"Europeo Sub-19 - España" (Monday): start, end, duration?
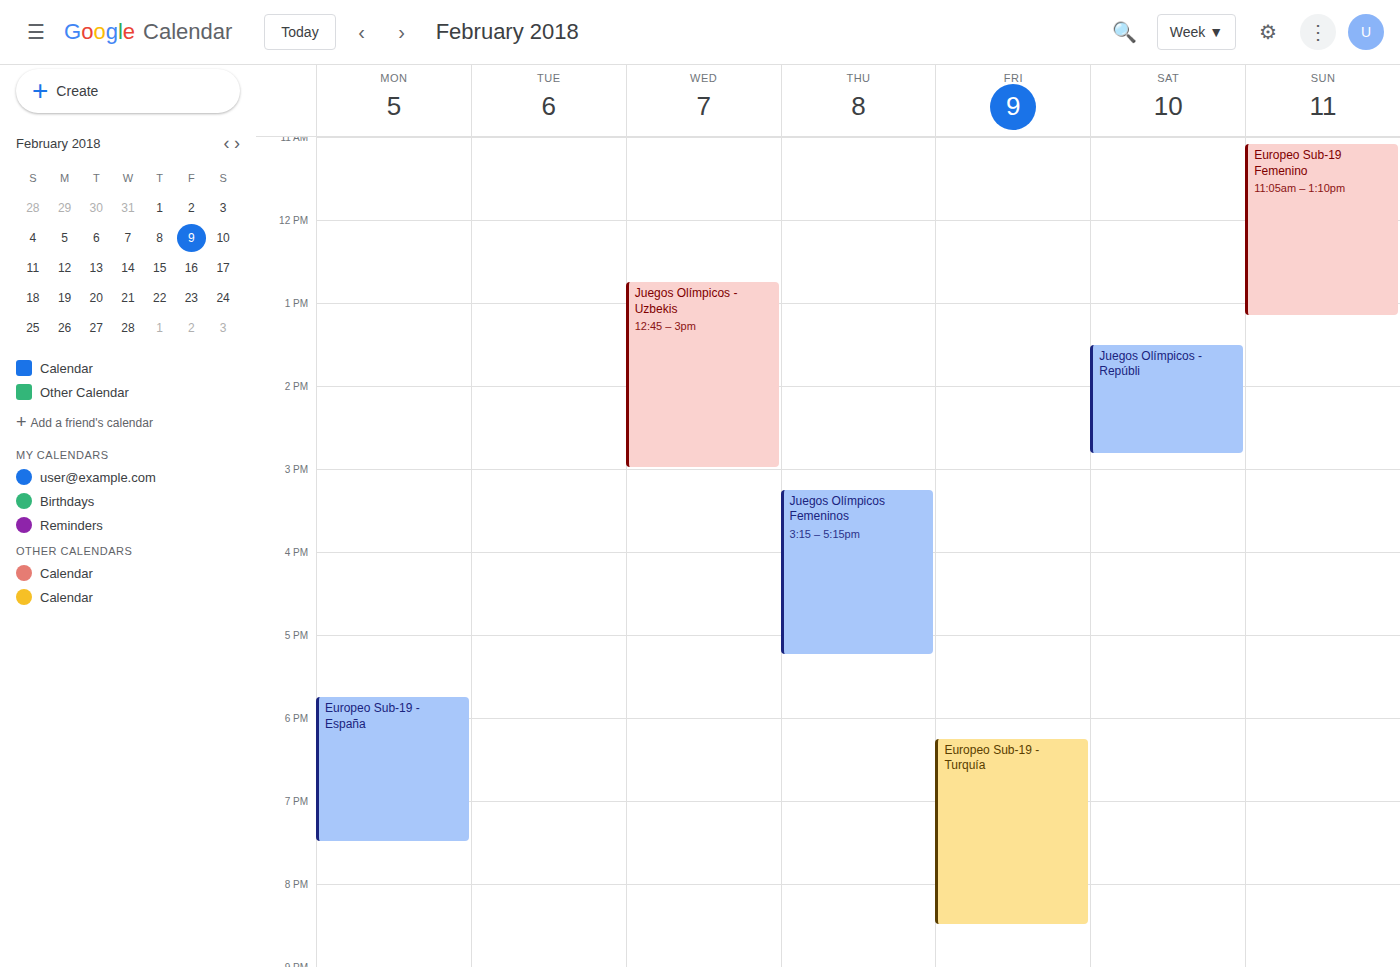
5:45 PM to 7:30 PM, 1 hour 45 minutes